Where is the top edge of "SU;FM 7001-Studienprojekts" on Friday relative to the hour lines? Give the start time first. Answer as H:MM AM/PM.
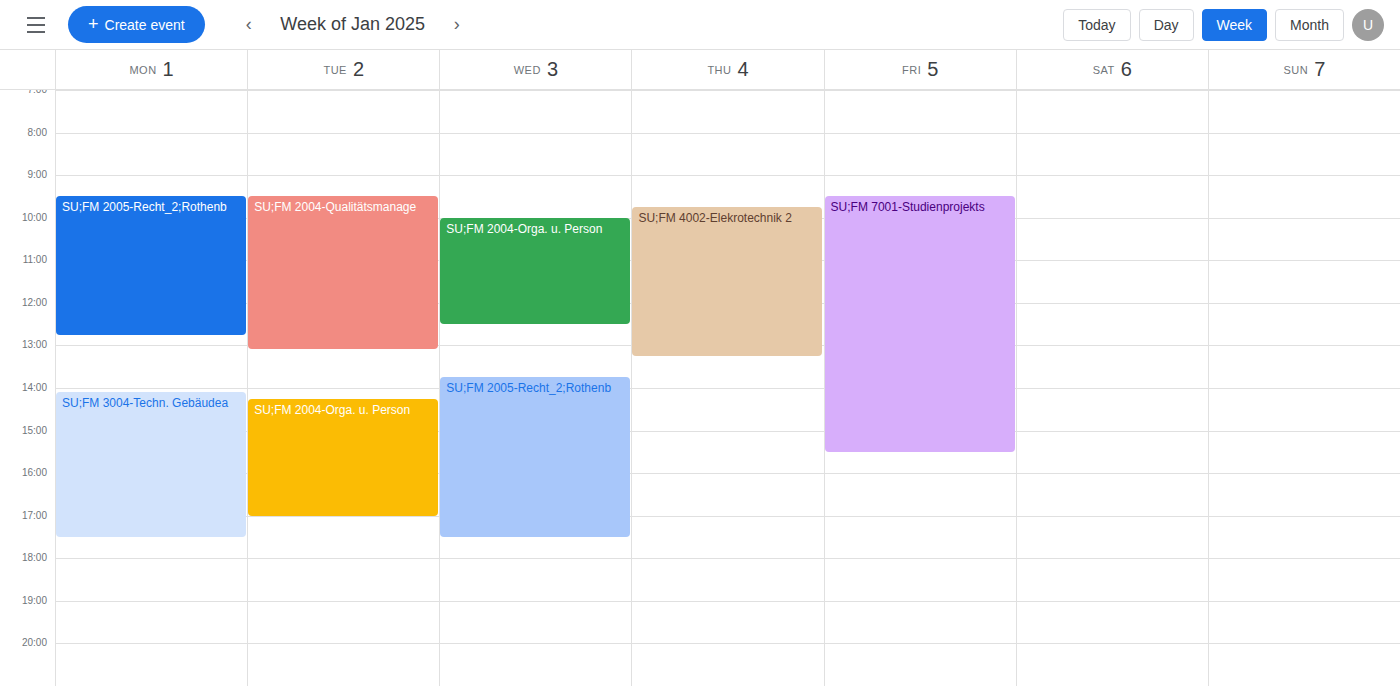
9:30 AM -- halfway between the 9 AM and 10 AM lines.